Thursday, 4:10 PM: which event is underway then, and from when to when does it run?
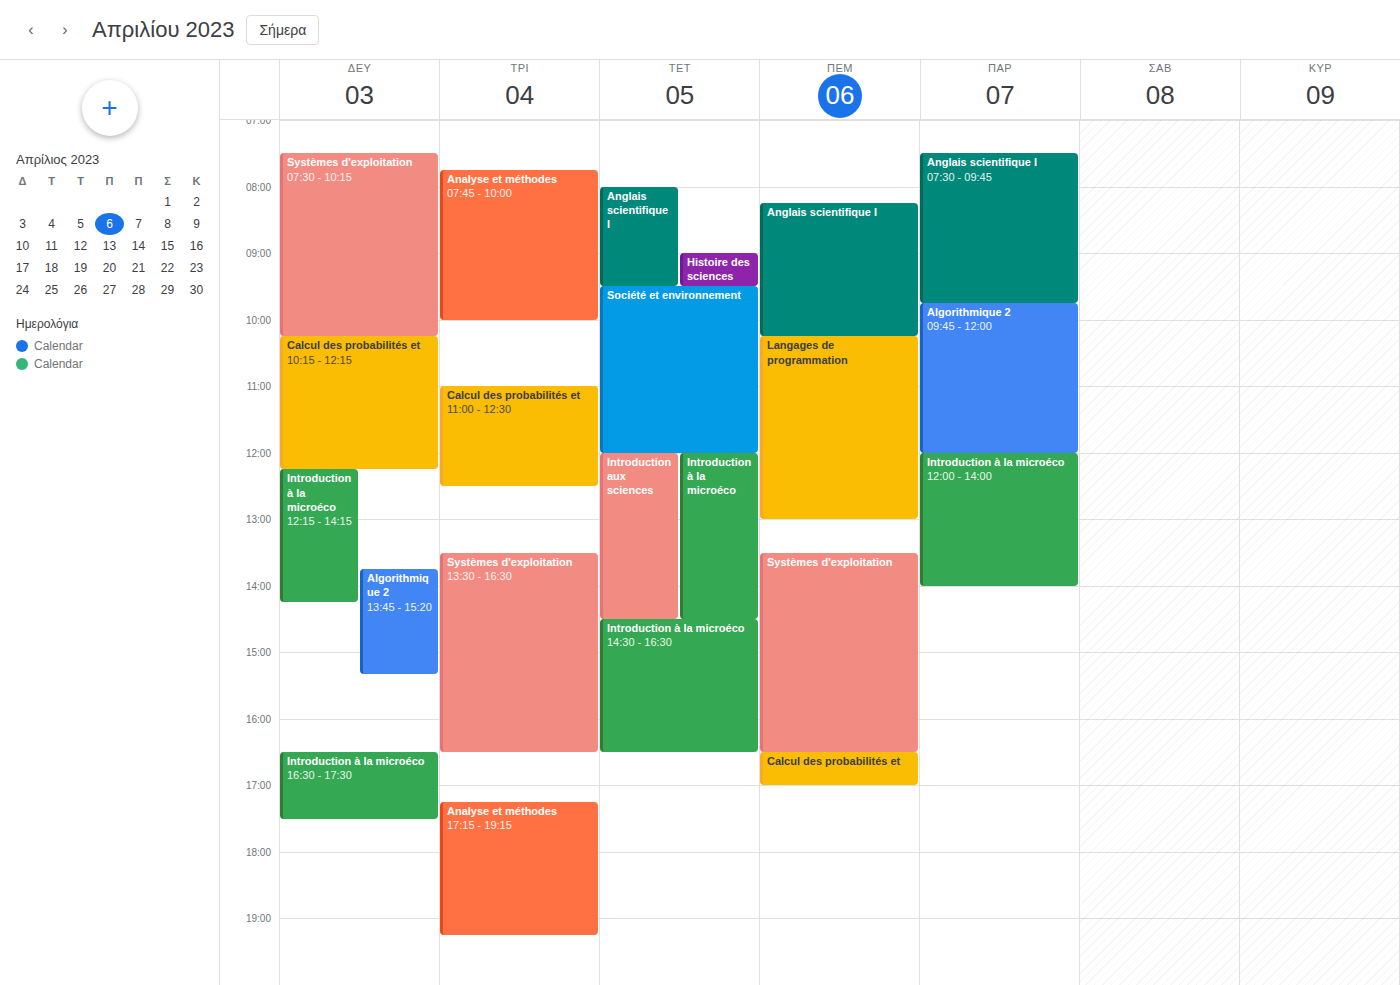
"Systèmes d'exploitation", 1:30 PM to 4:30 PM